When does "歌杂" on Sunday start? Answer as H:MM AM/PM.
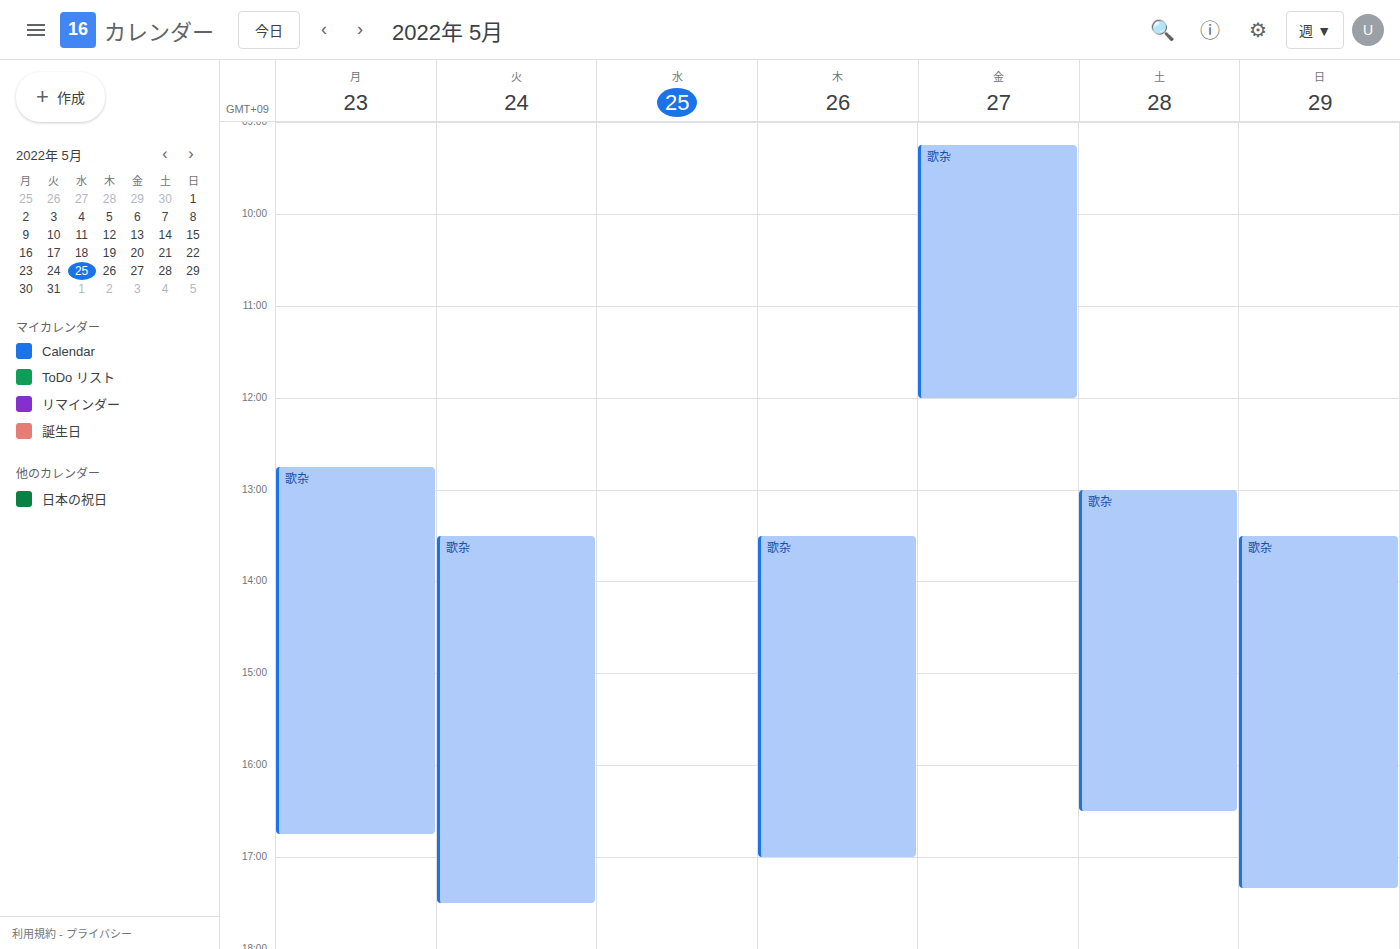
1:30 PM